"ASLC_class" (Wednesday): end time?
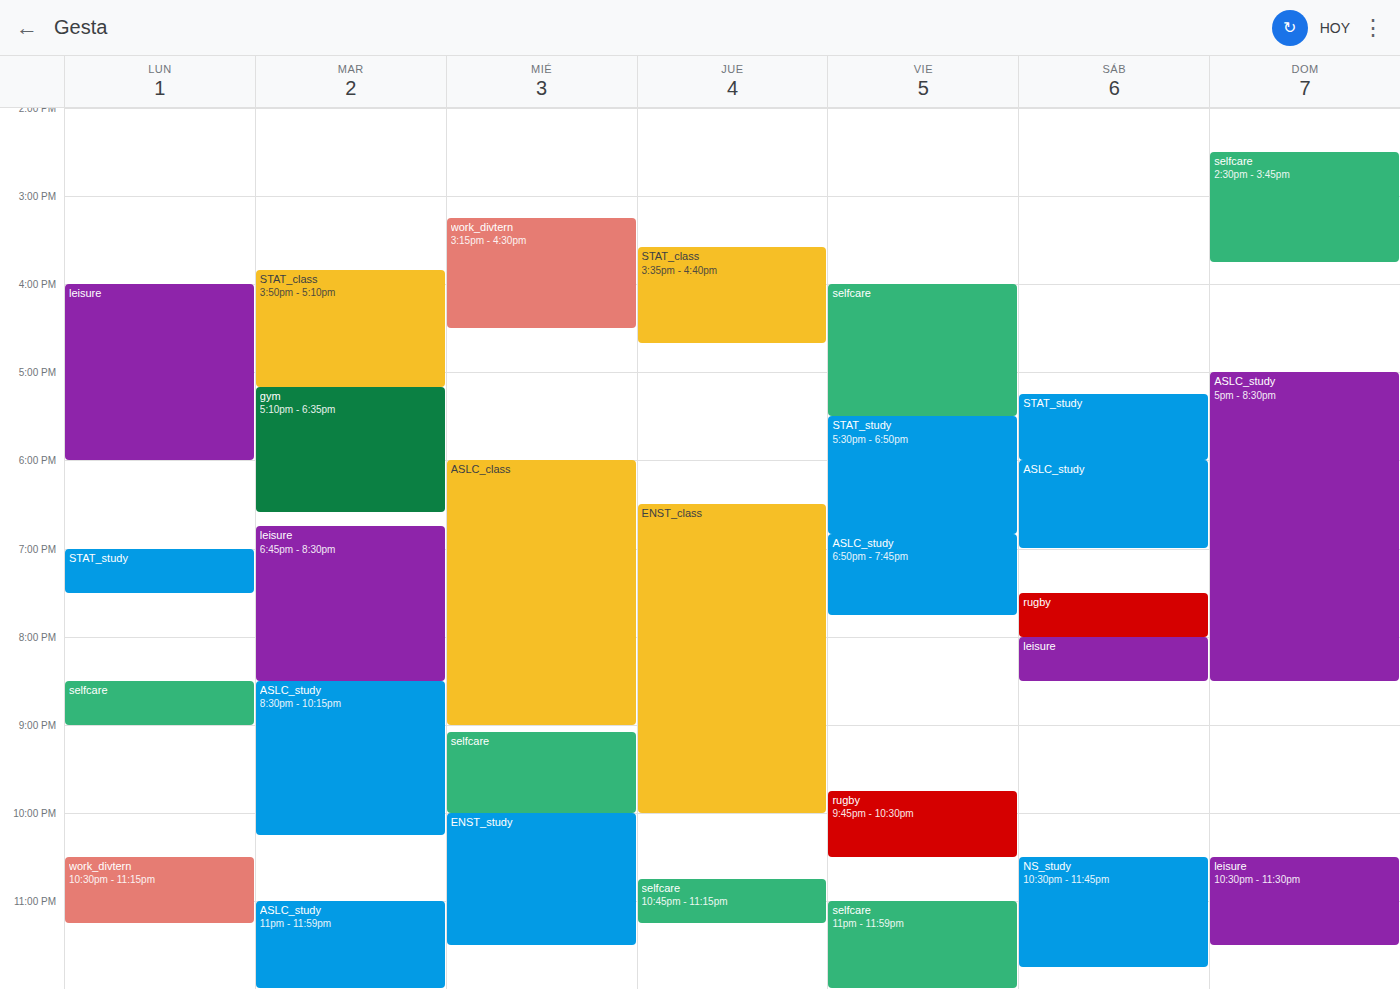
9:00 PM